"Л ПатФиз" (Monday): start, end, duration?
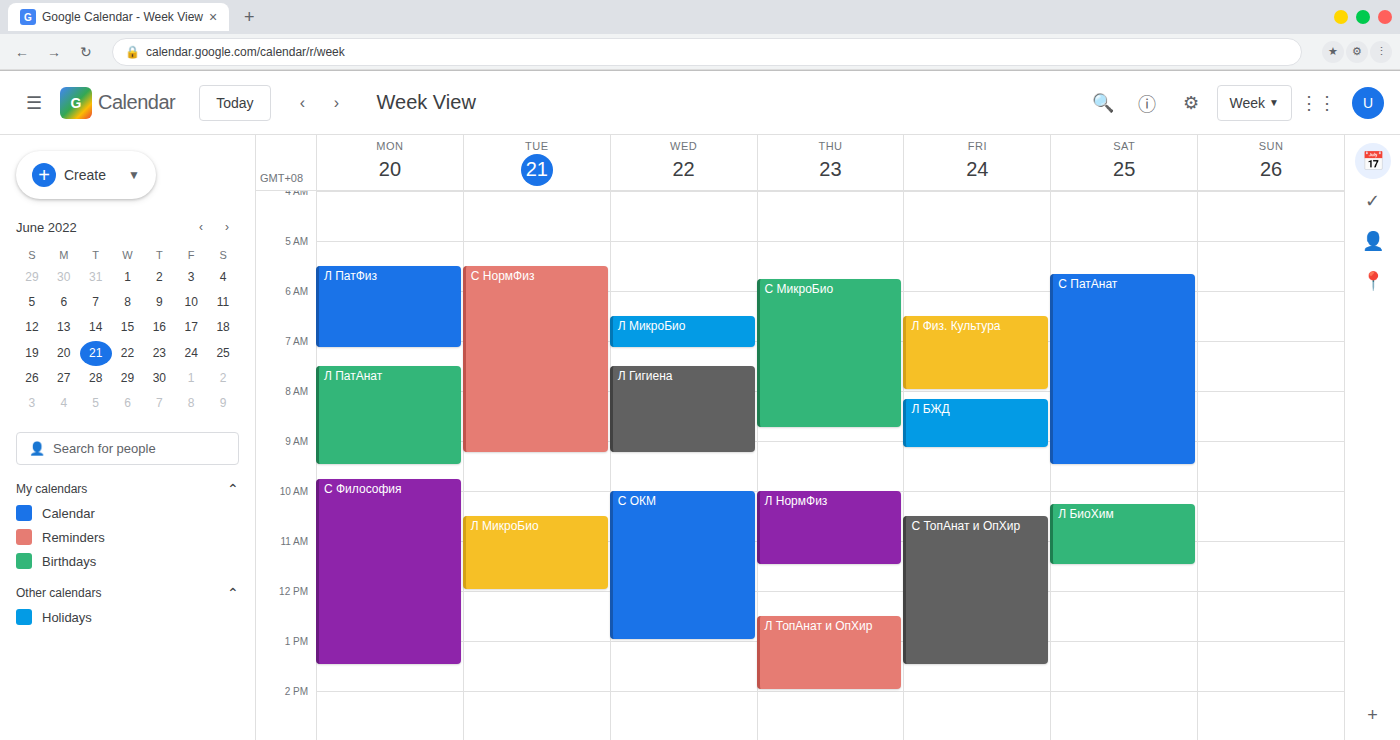
5:30 AM to 7:10 AM, 1 hour 40 minutes